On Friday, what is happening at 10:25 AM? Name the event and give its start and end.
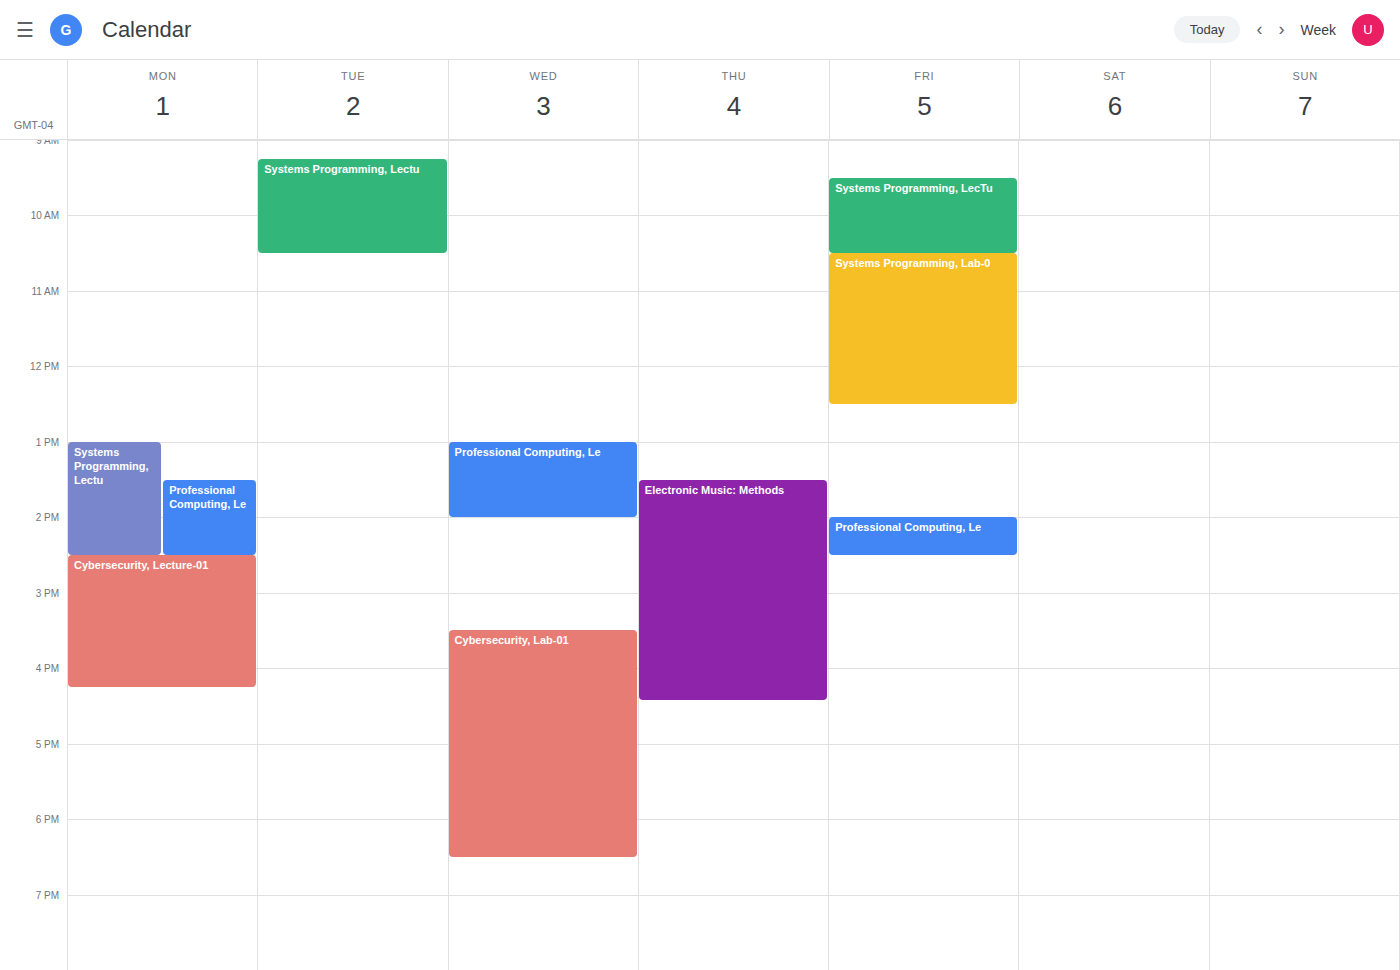
"Systems Programming, LecTu", 9:30 AM to 10:30 AM